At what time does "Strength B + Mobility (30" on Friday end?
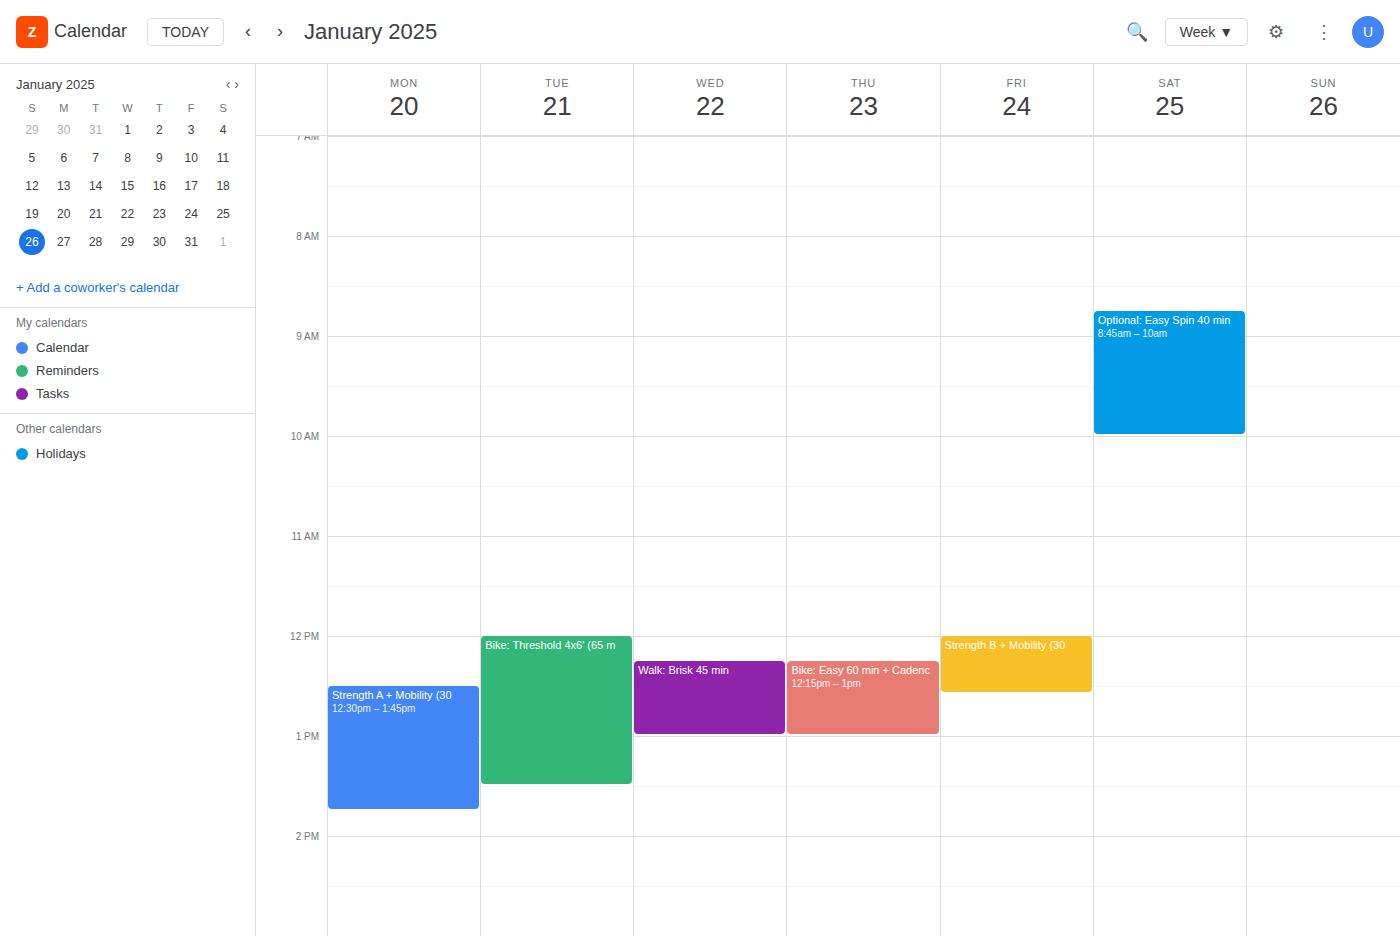
12:35 PM